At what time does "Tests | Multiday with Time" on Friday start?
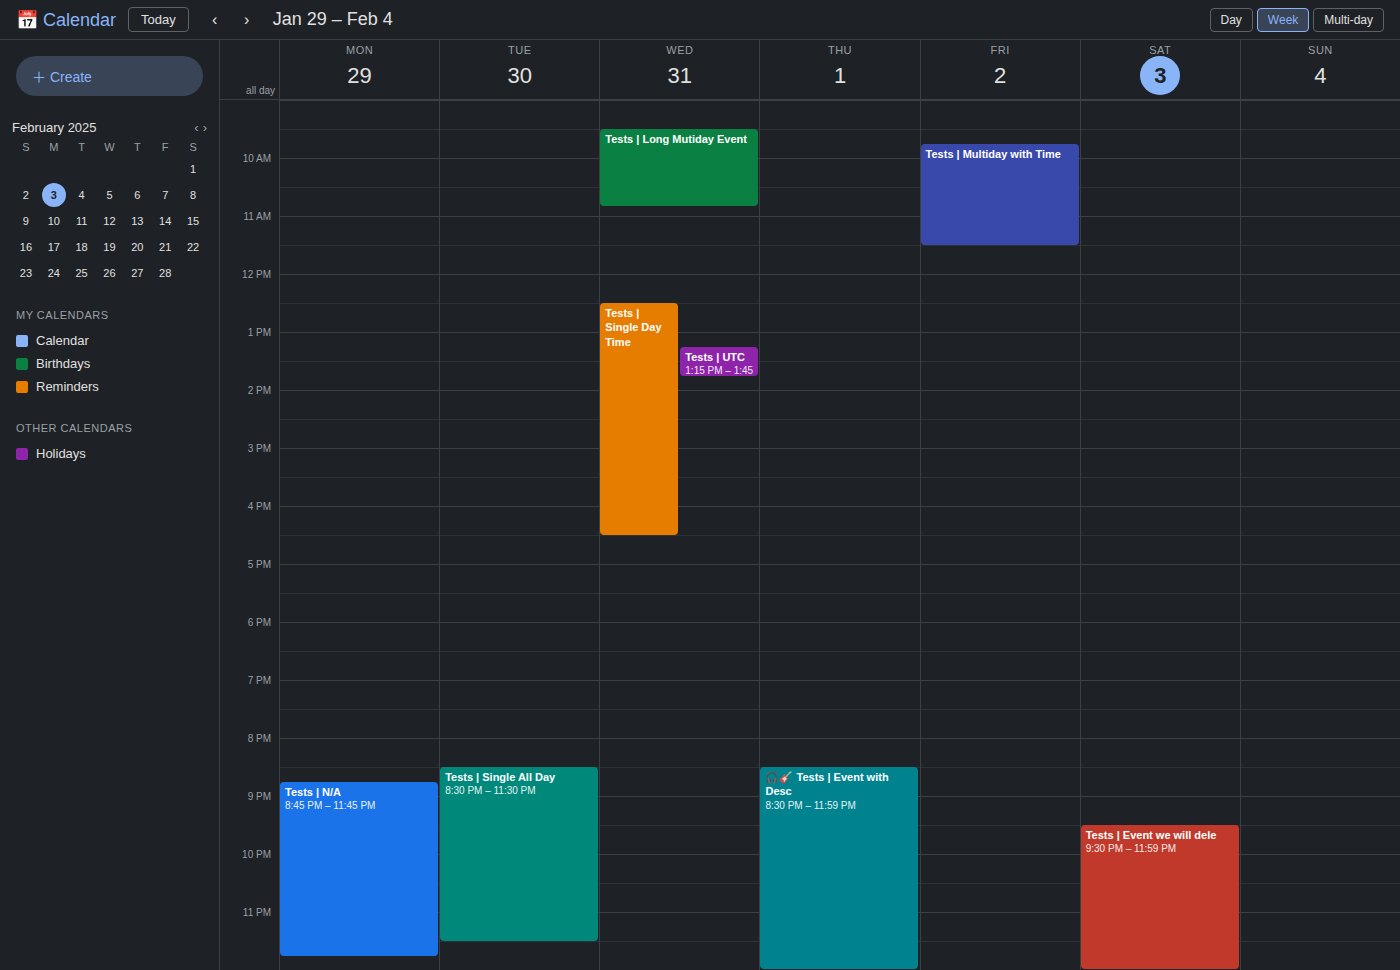
9:45 AM